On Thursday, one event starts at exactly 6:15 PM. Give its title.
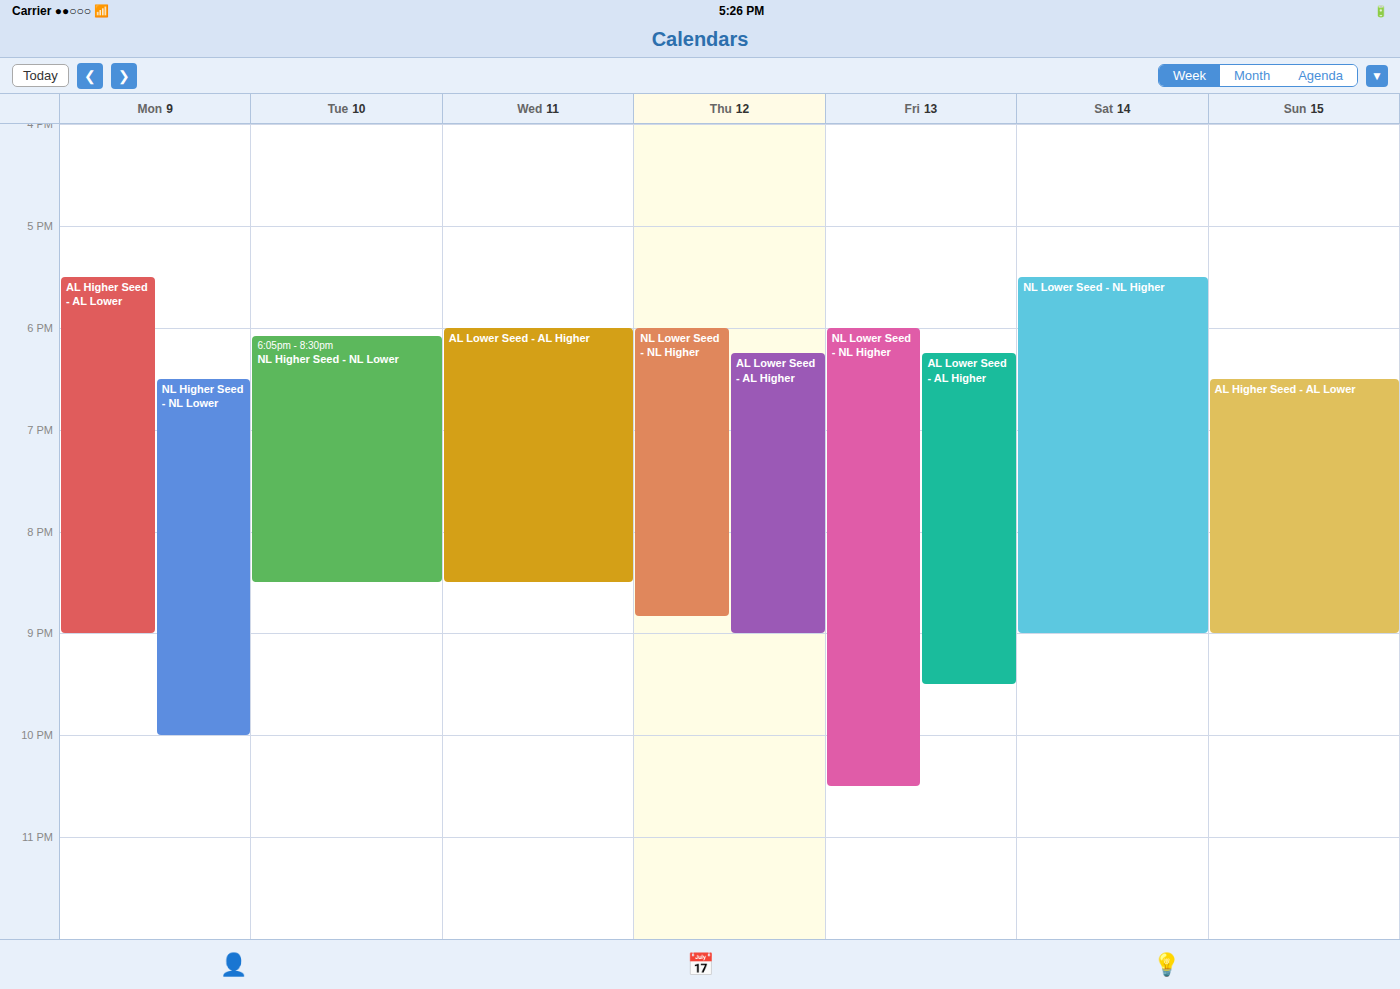
"AL Lower Seed - AL Higher"